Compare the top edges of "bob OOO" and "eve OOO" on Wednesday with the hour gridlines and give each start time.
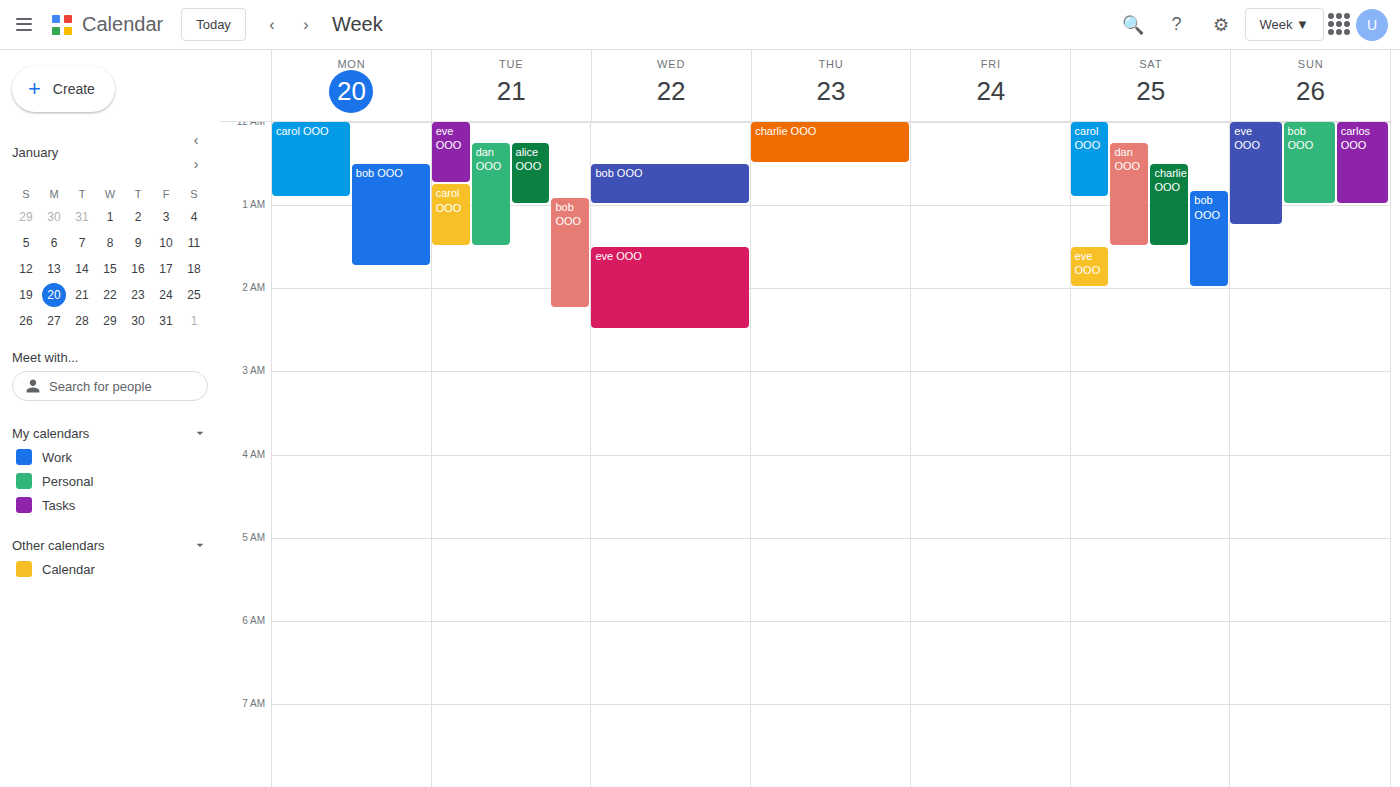
"bob OOO": 12:30 AM, halfway between the 12 AM and 1 AM lines. "eve OOO": 1:30 AM, halfway between the 1 AM and 2 AM lines.